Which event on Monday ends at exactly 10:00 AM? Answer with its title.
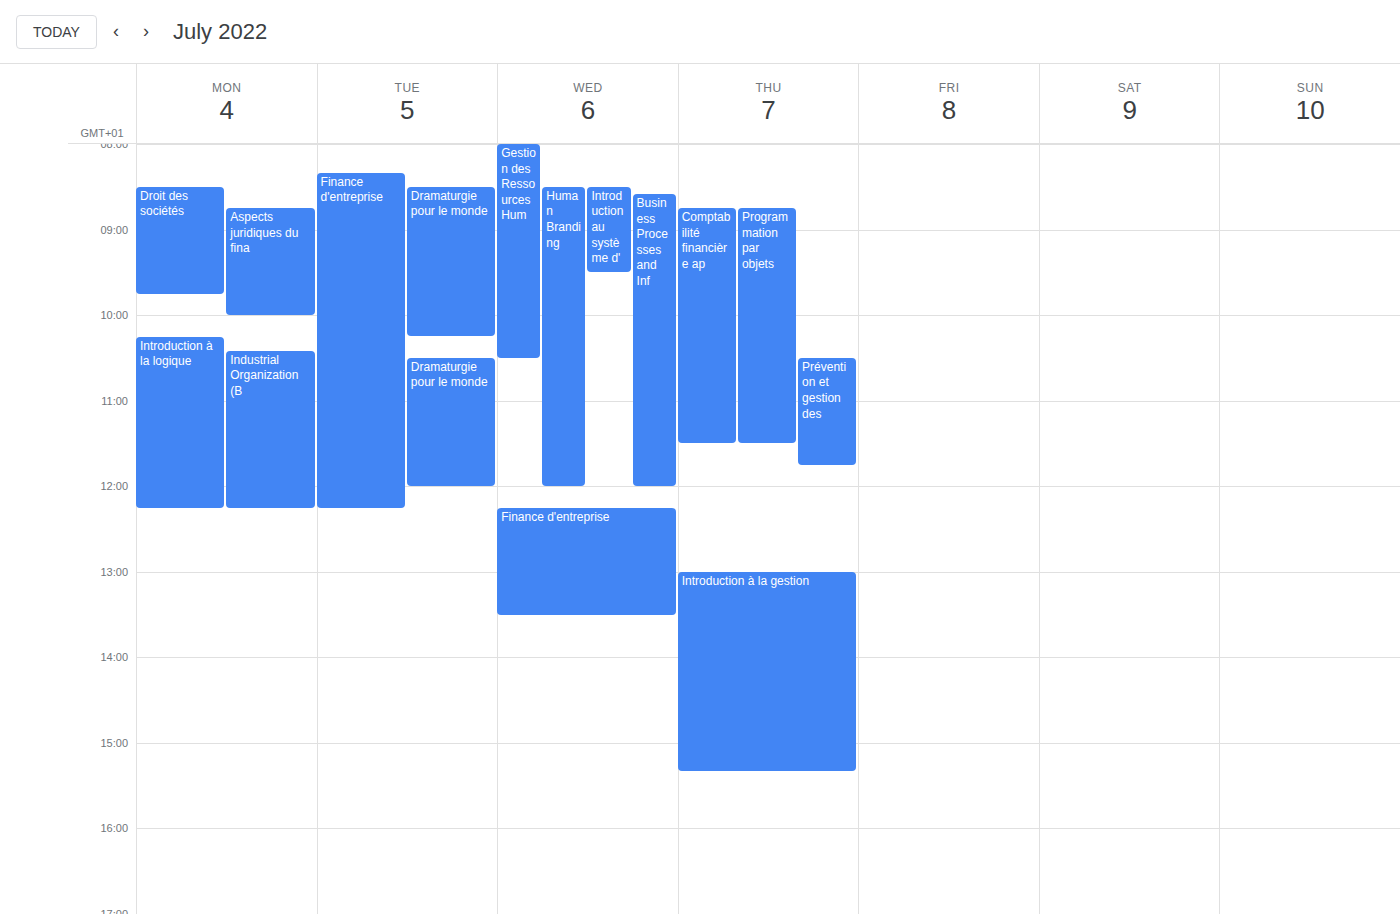
"Aspects juridiques du fina"